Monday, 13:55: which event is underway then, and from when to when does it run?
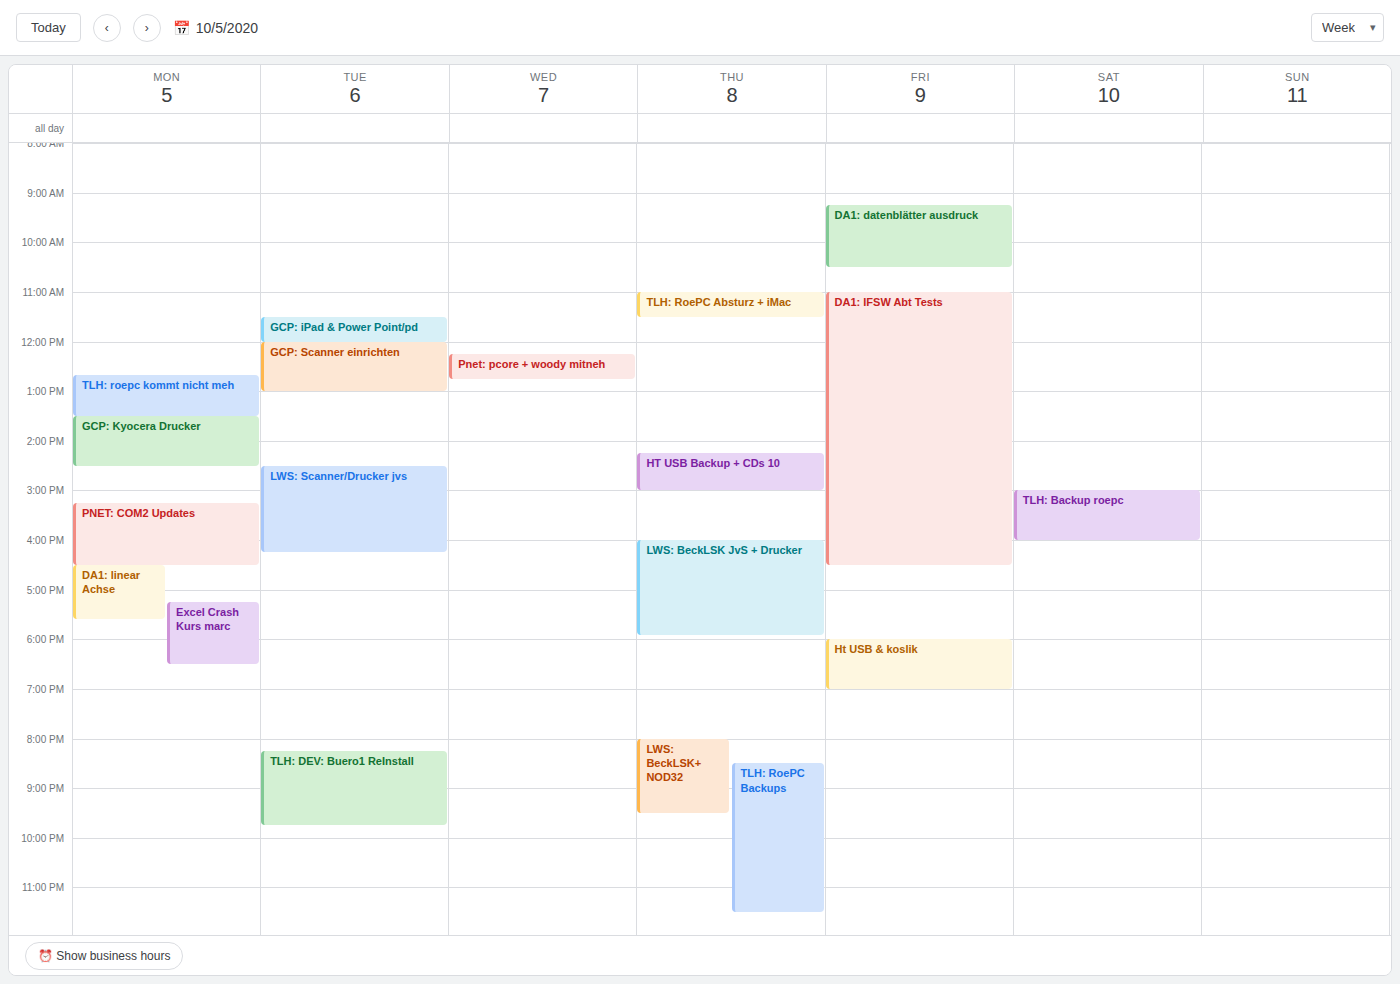
"GCP: Kyocera Drucker", 13:30 to 14:30